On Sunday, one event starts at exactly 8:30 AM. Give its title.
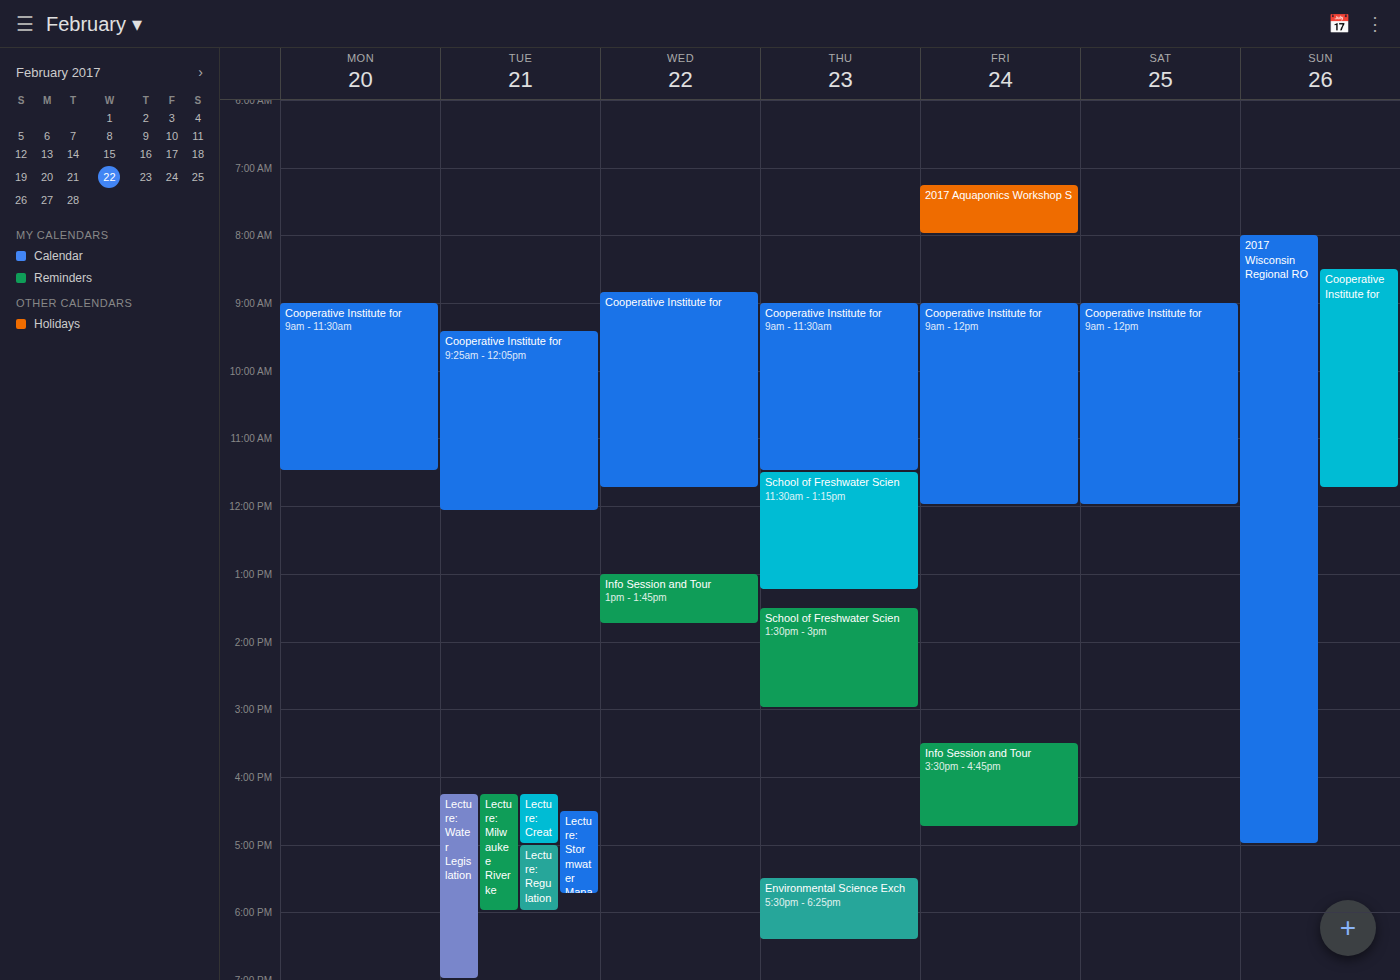
"Cooperative Institute for"